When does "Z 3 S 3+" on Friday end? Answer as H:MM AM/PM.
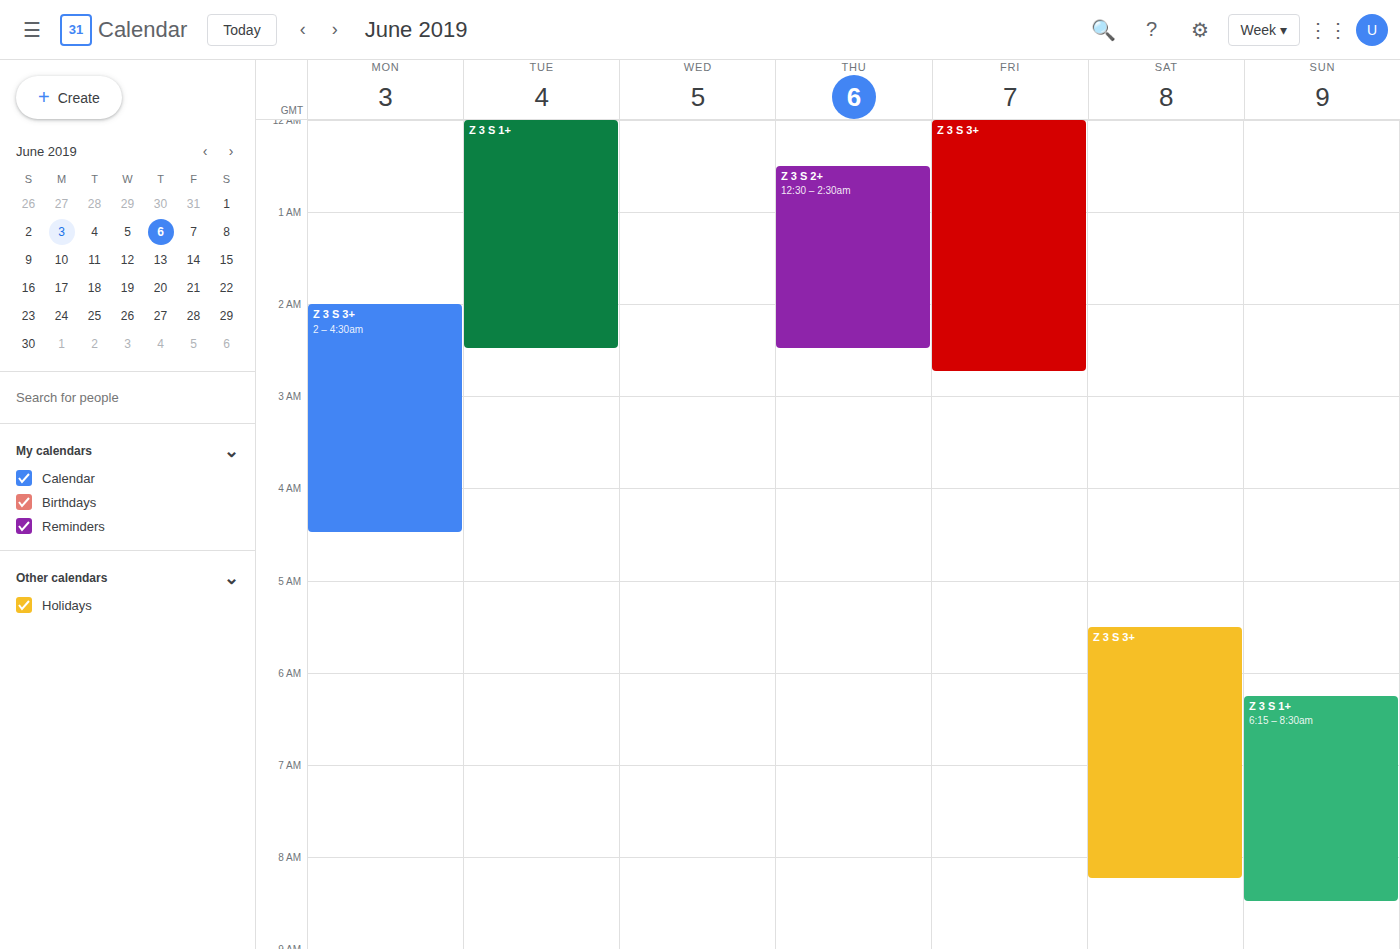
2:45 AM